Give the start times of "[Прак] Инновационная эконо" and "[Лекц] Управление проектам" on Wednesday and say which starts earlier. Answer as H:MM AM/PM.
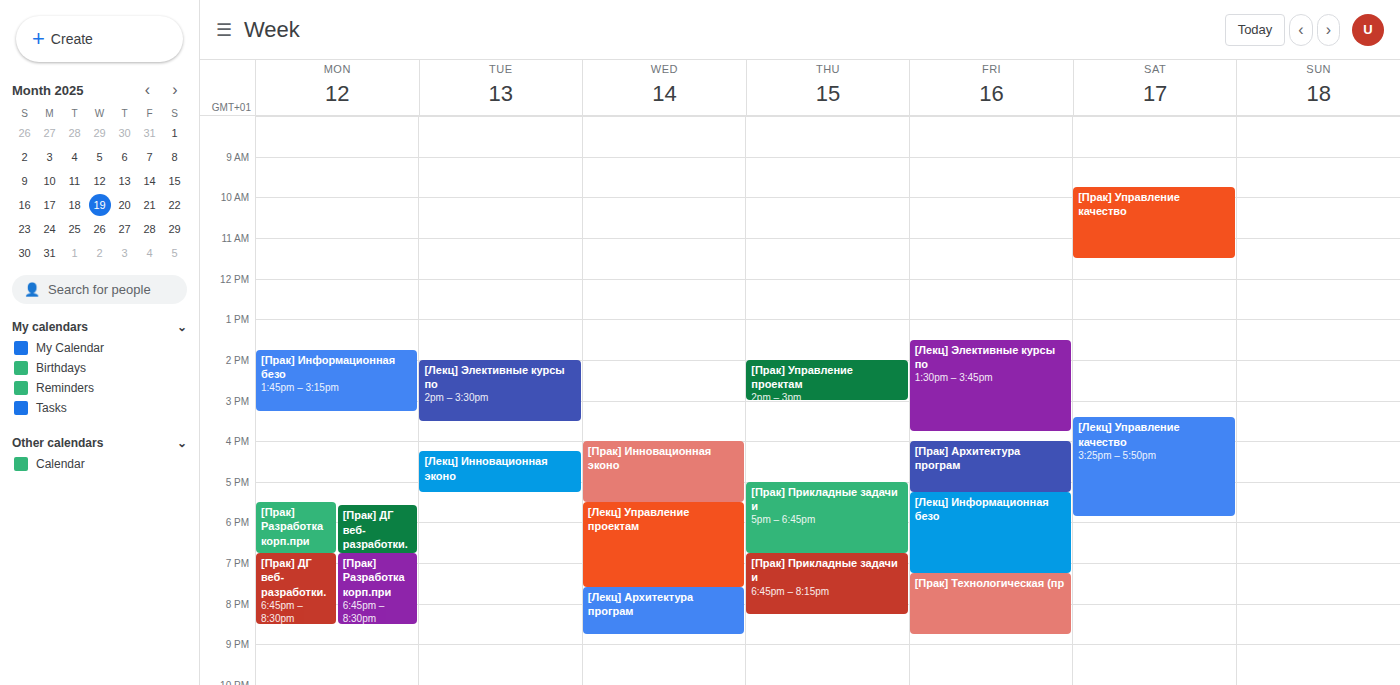
"[Прак] Инновационная эконо" 4:00 PM; "[Лекц] Управление проектам" 5:30 PM.